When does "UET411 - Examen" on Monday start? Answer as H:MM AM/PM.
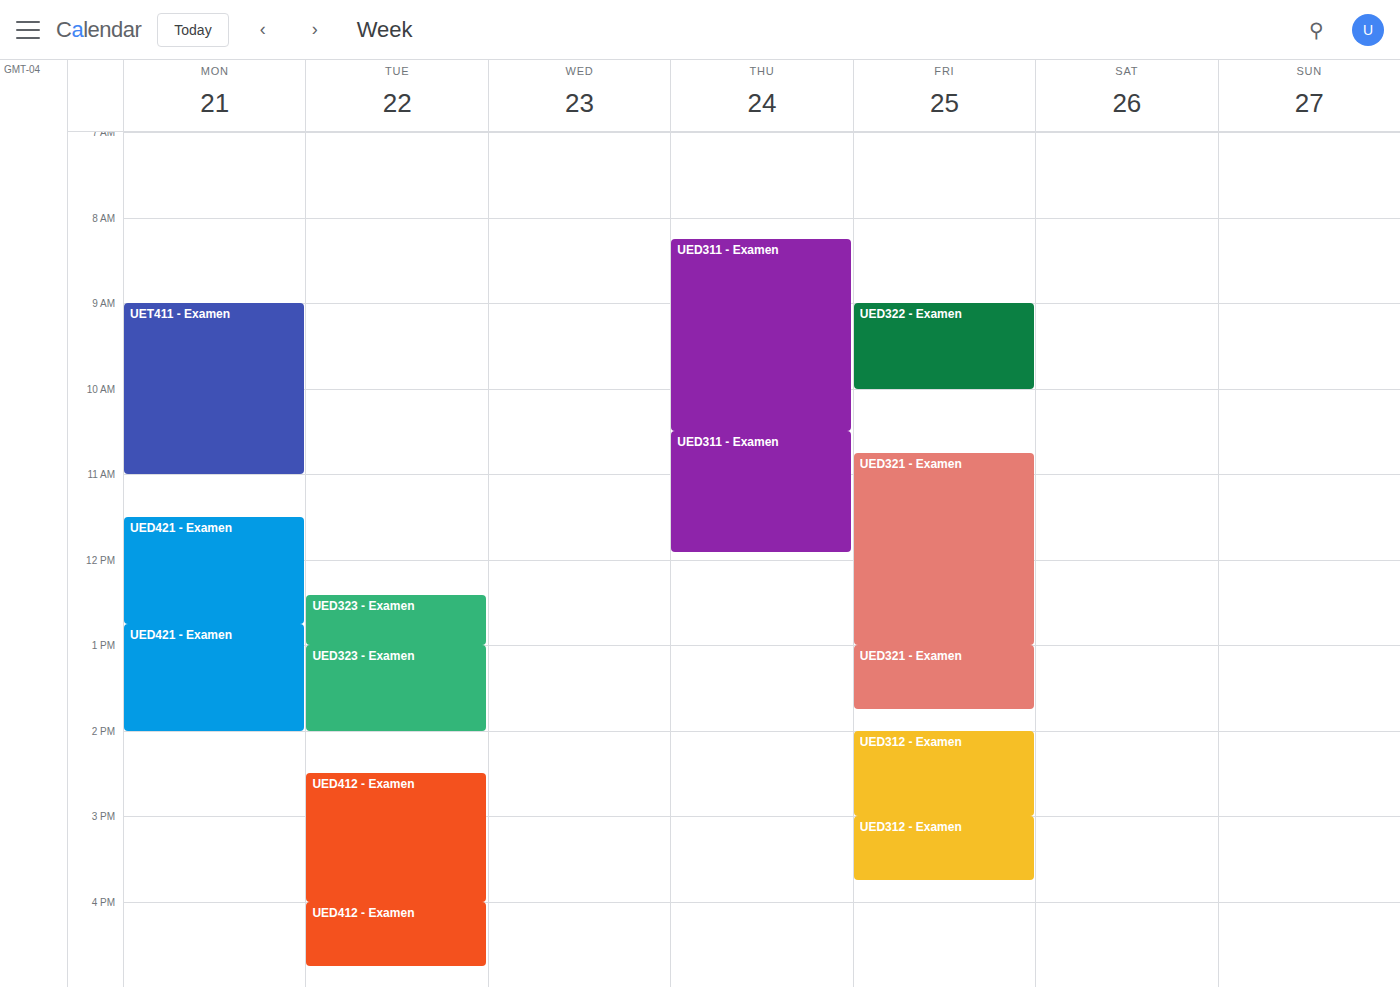
9:00 AM